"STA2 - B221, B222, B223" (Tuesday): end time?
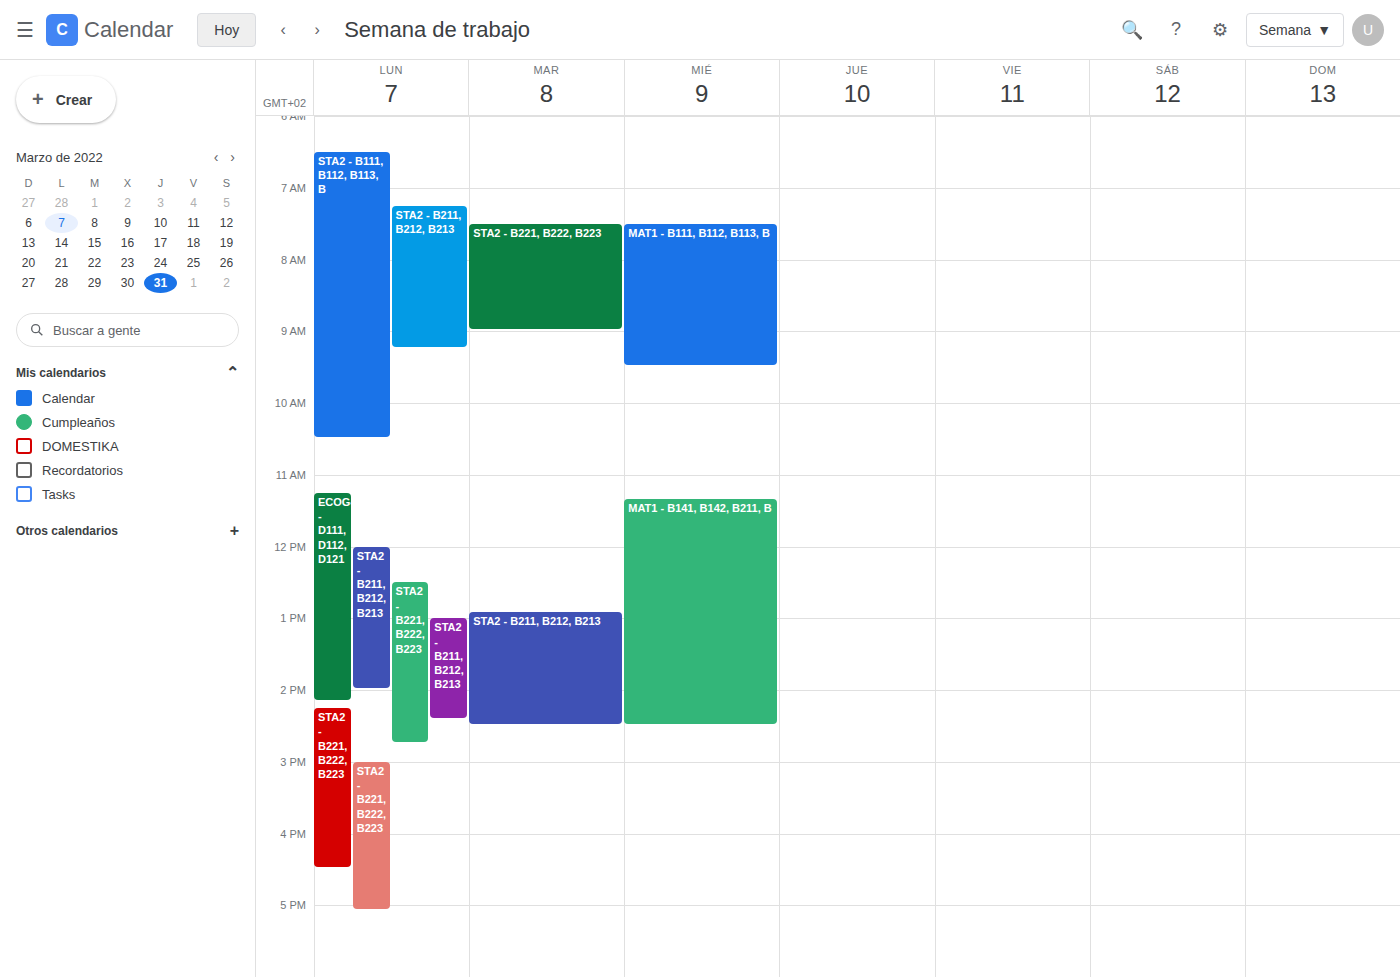
9:00 AM